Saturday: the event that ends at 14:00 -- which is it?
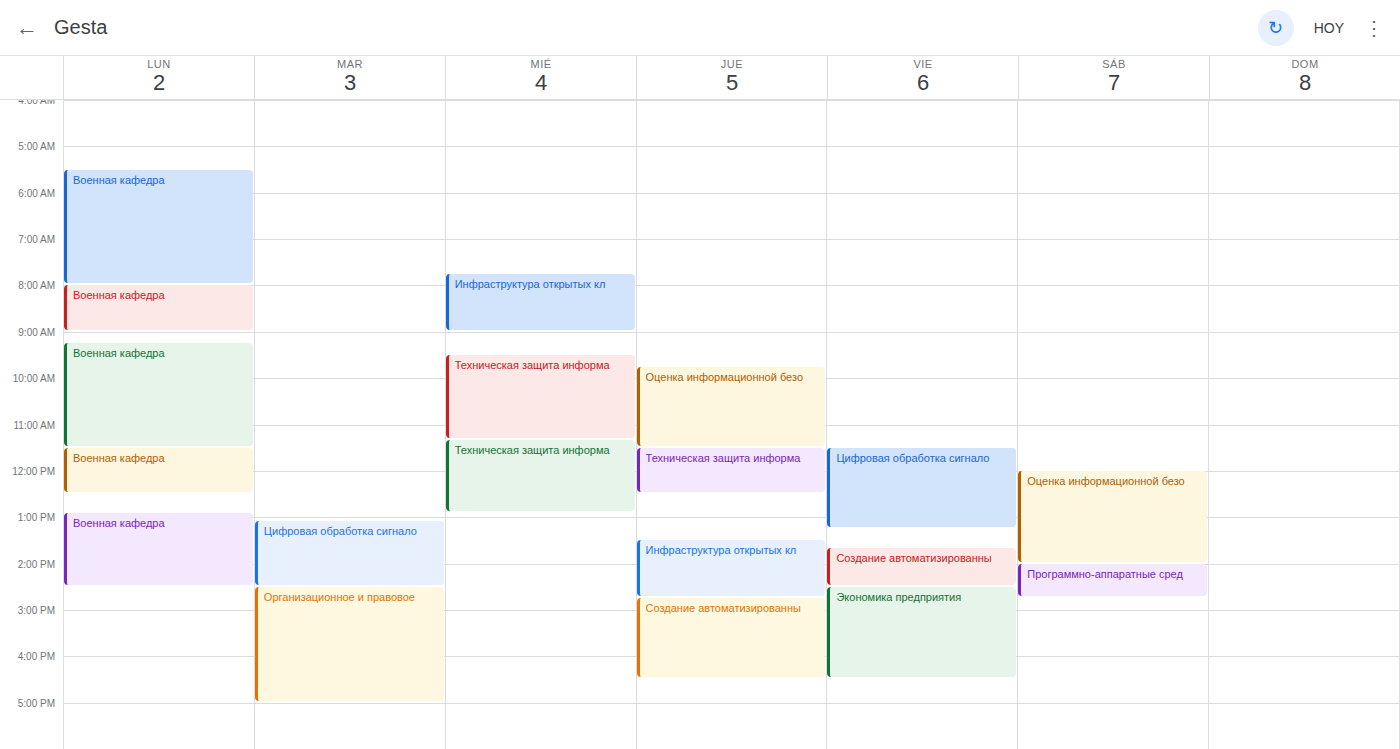
"Оценка информационной безо"